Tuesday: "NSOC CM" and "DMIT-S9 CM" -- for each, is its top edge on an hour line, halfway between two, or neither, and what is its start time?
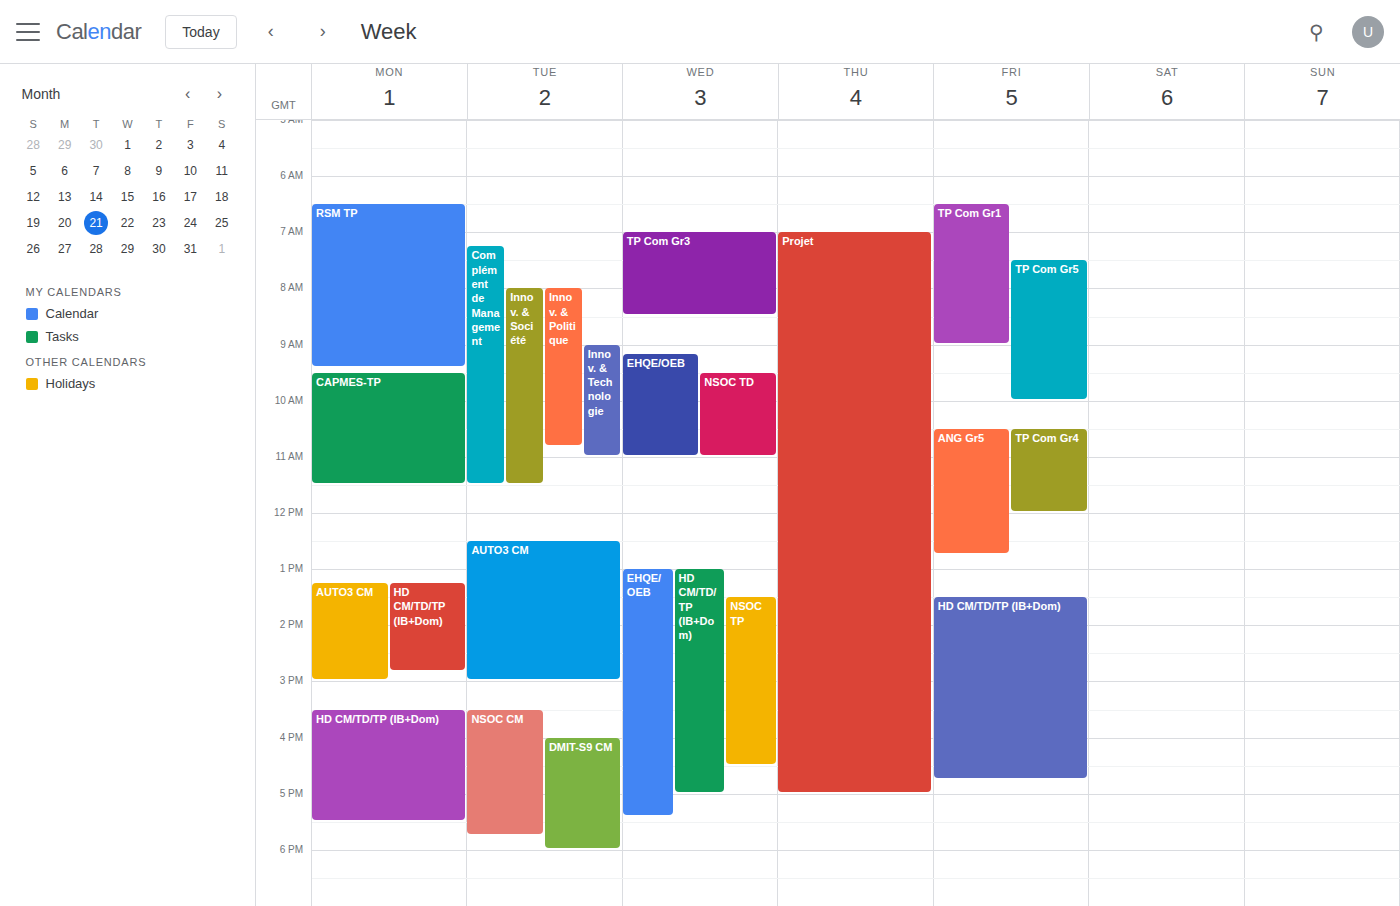
"NSOC CM": 3:30 PM, halfway between the 3 PM and 4 PM lines. "DMIT-S9 CM": 4:00 PM, exactly on the 4 PM line.